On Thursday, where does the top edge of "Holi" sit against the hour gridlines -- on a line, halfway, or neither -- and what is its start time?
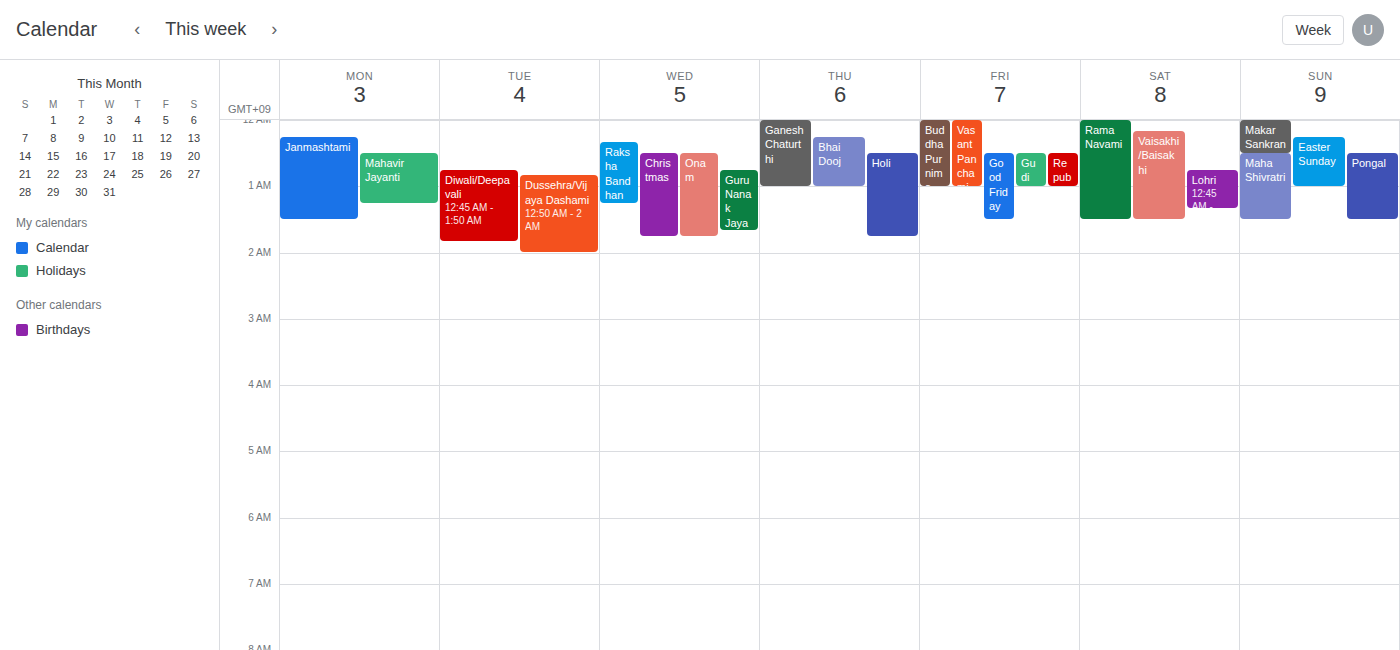
12:30 AM -- halfway between the 12 AM and 1 AM lines.